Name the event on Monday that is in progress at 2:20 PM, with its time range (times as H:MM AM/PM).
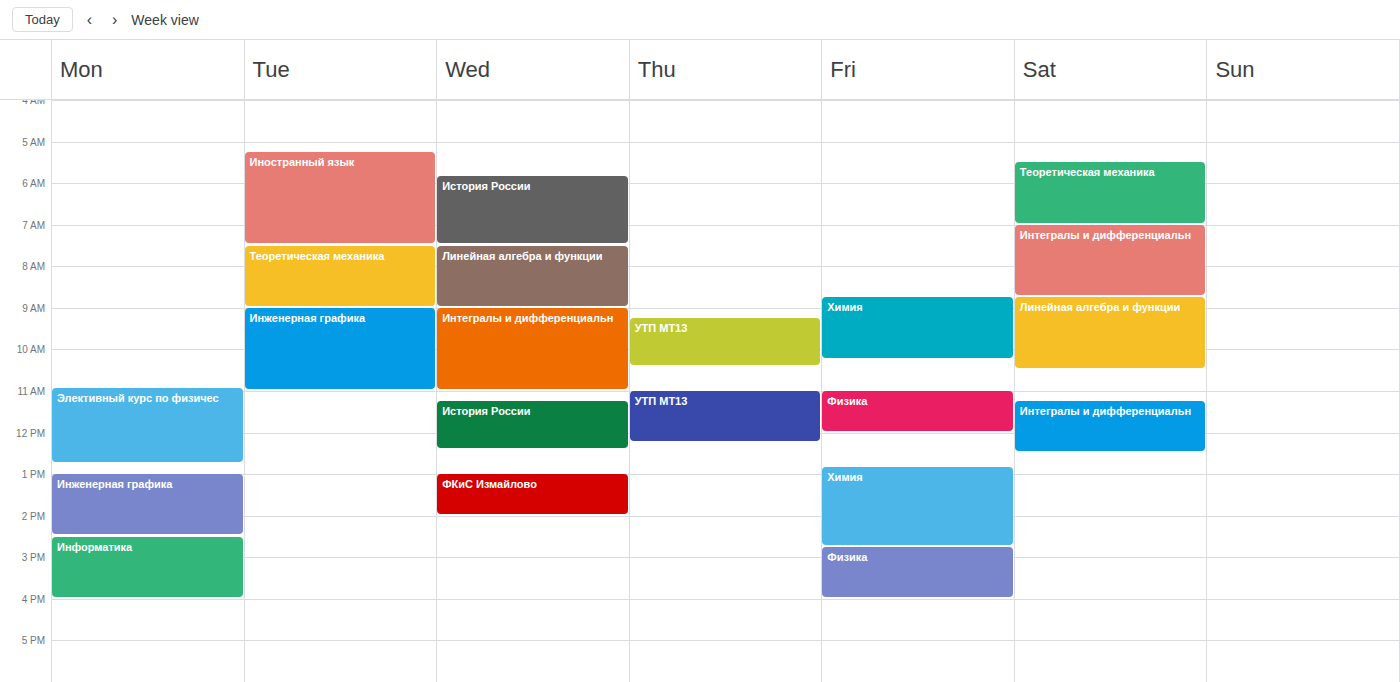
"Инженерная графика", 1:00 PM to 2:30 PM